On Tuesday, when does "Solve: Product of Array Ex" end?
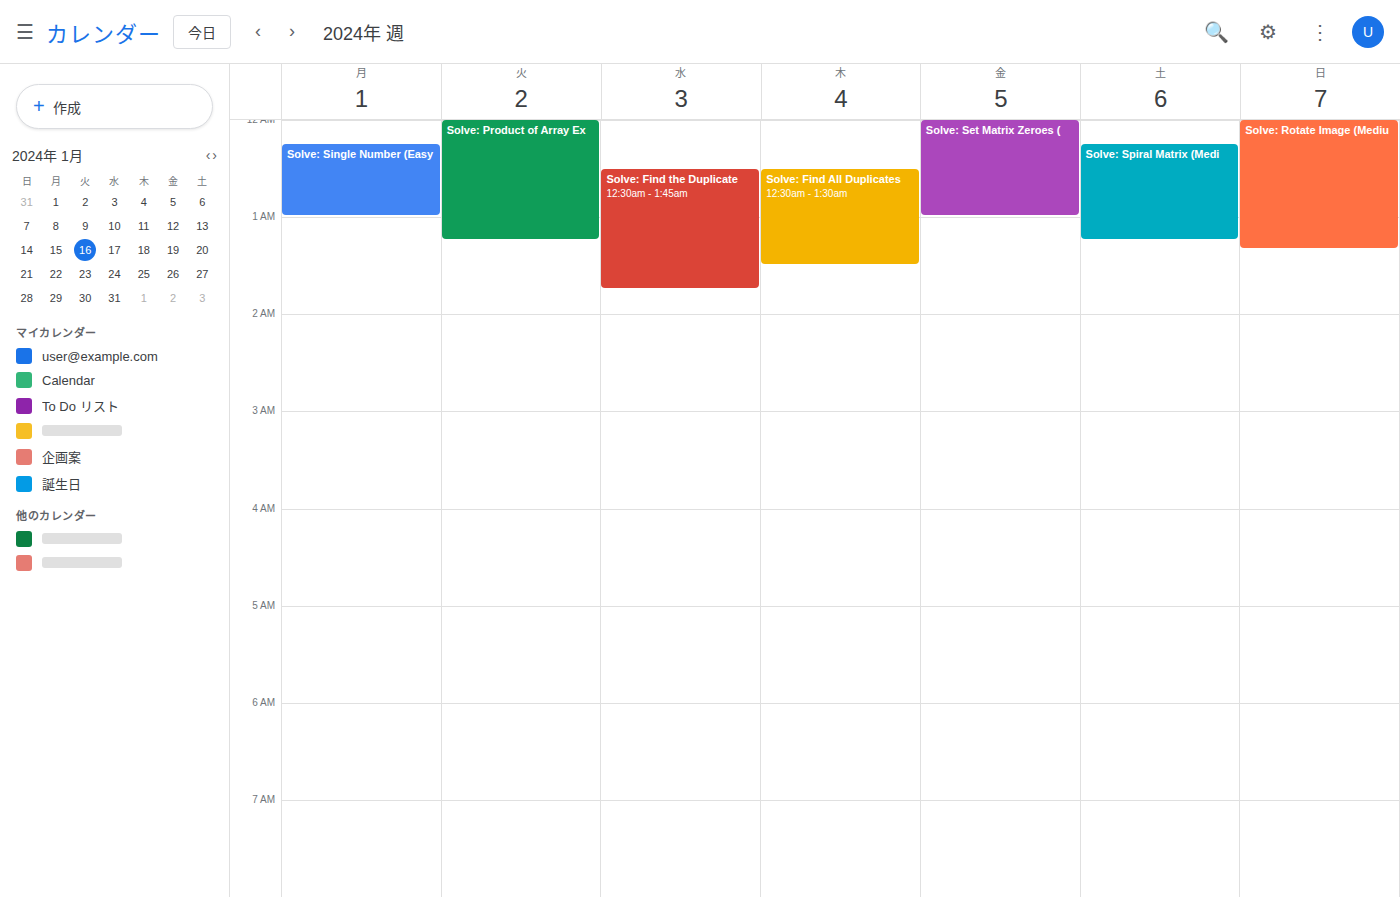
1:15 AM